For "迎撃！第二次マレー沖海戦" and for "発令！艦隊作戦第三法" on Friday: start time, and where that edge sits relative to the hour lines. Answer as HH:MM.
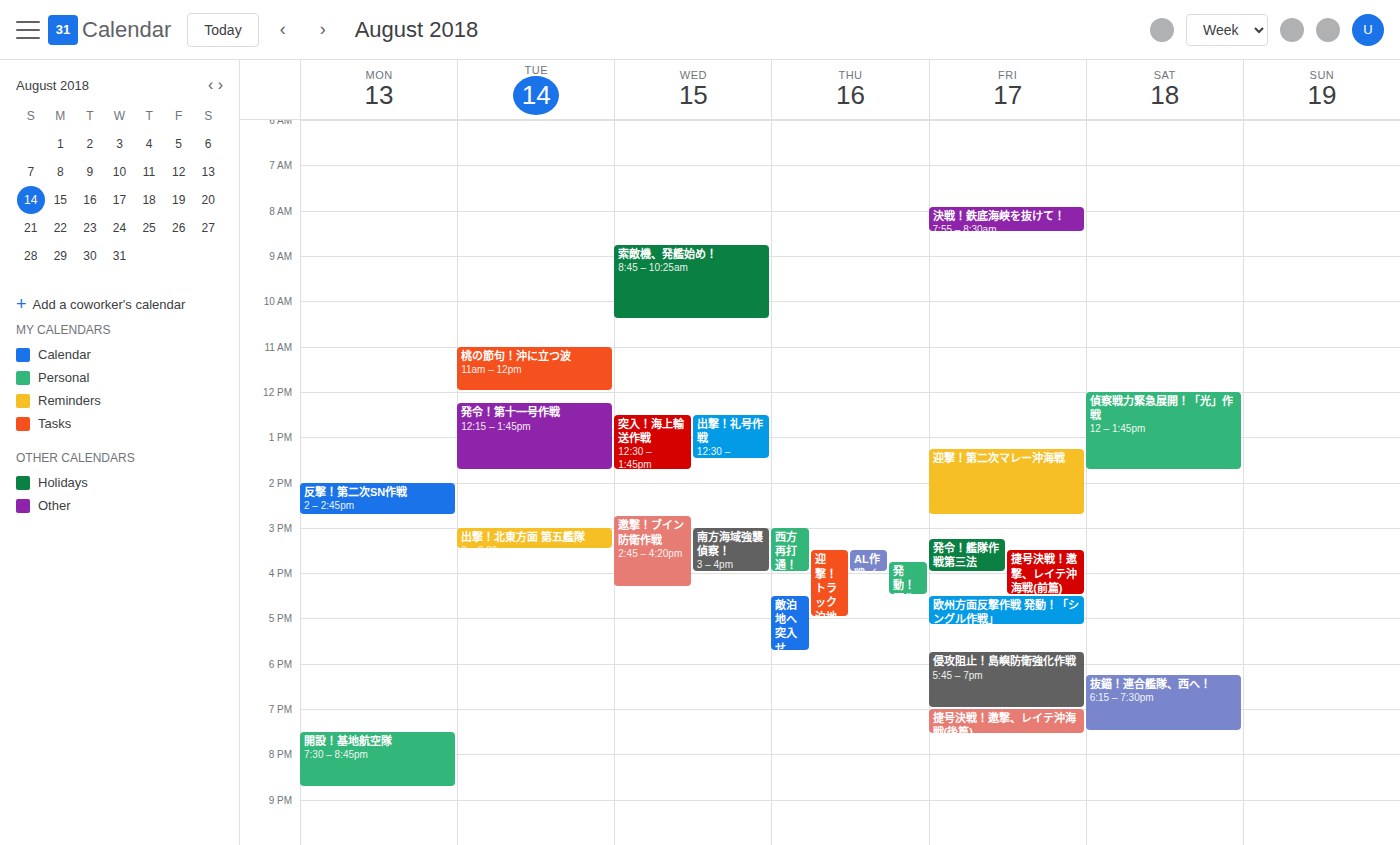
"迎撃！第二次マレー沖海戦": 13:15, neither: a quarter of the way from the 13:00 line to the 14:00 line. "発令！艦隊作戦第三法": 15:15, neither: a quarter of the way from the 15:00 line to the 16:00 line.